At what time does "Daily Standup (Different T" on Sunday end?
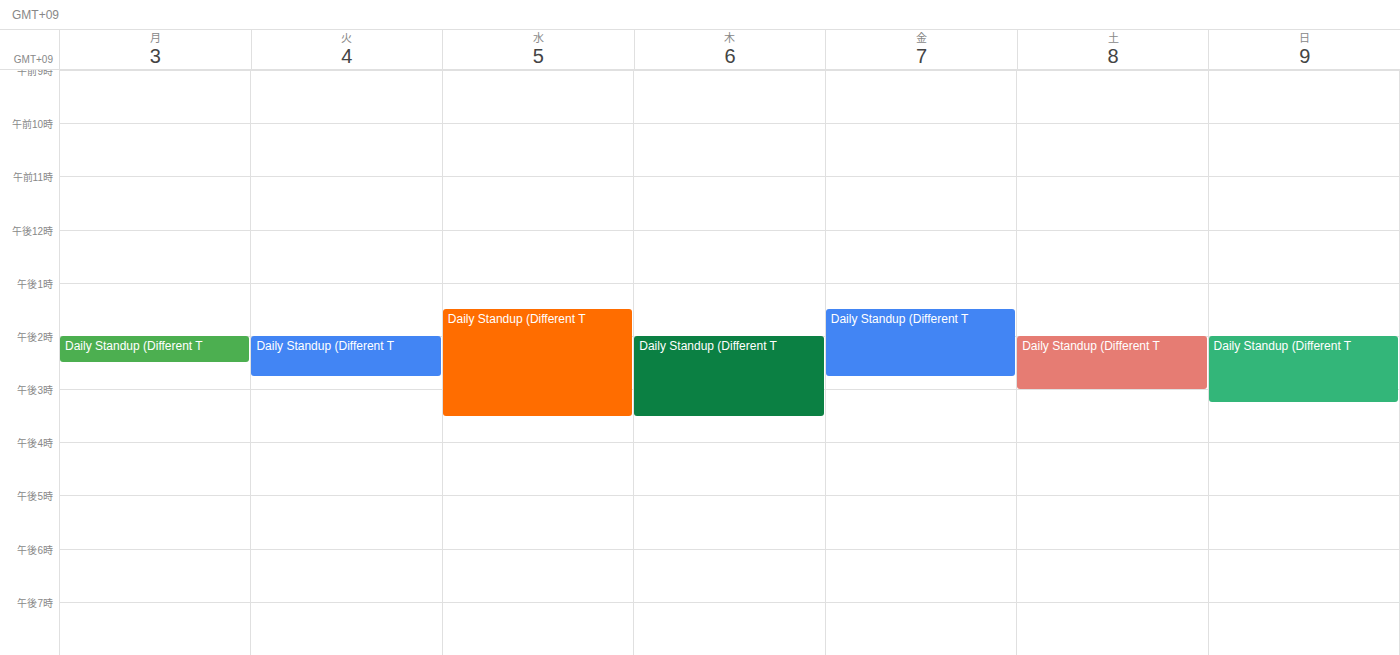
3:15 PM